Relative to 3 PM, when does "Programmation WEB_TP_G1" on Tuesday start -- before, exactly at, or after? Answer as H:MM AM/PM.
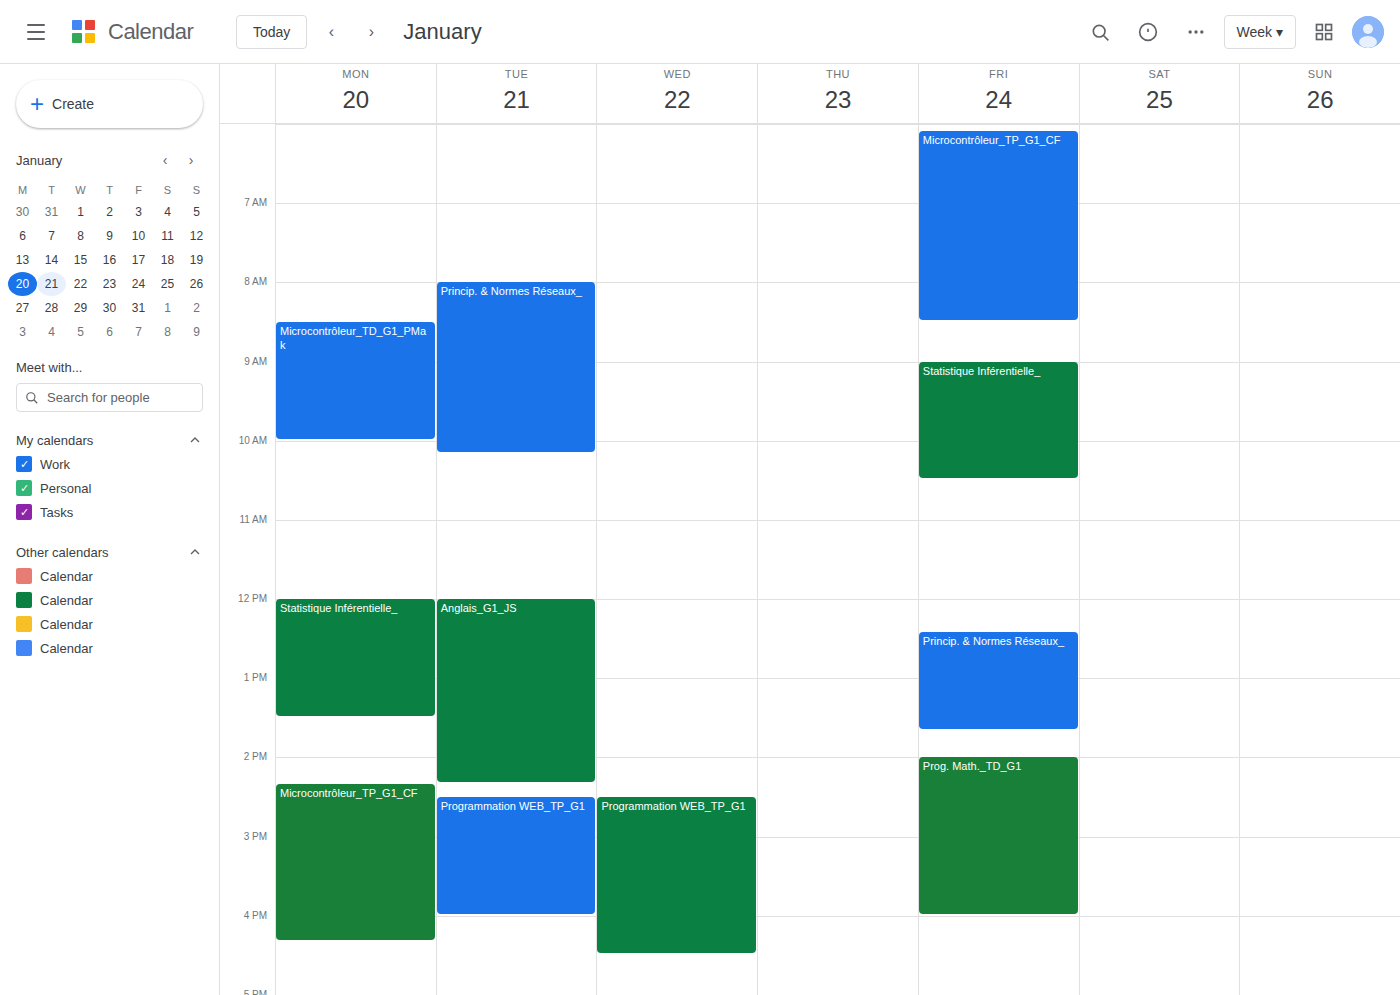
2:30 PM -- before 3 PM, 30 minutes above the 3 PM line.